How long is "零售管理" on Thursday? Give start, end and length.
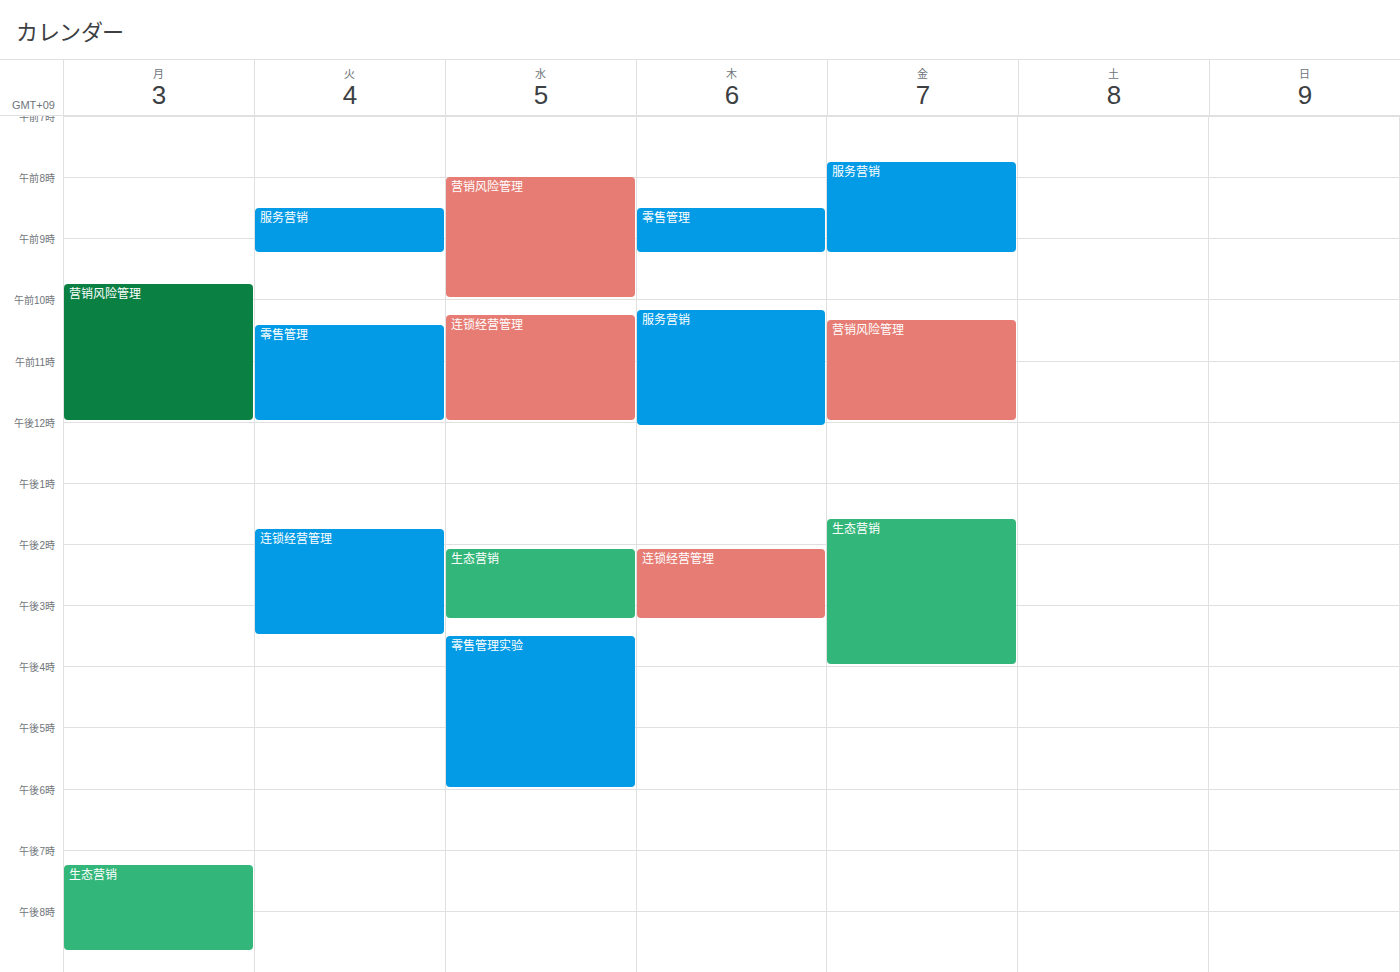
8:30 AM to 9:15 AM, 45 minutes